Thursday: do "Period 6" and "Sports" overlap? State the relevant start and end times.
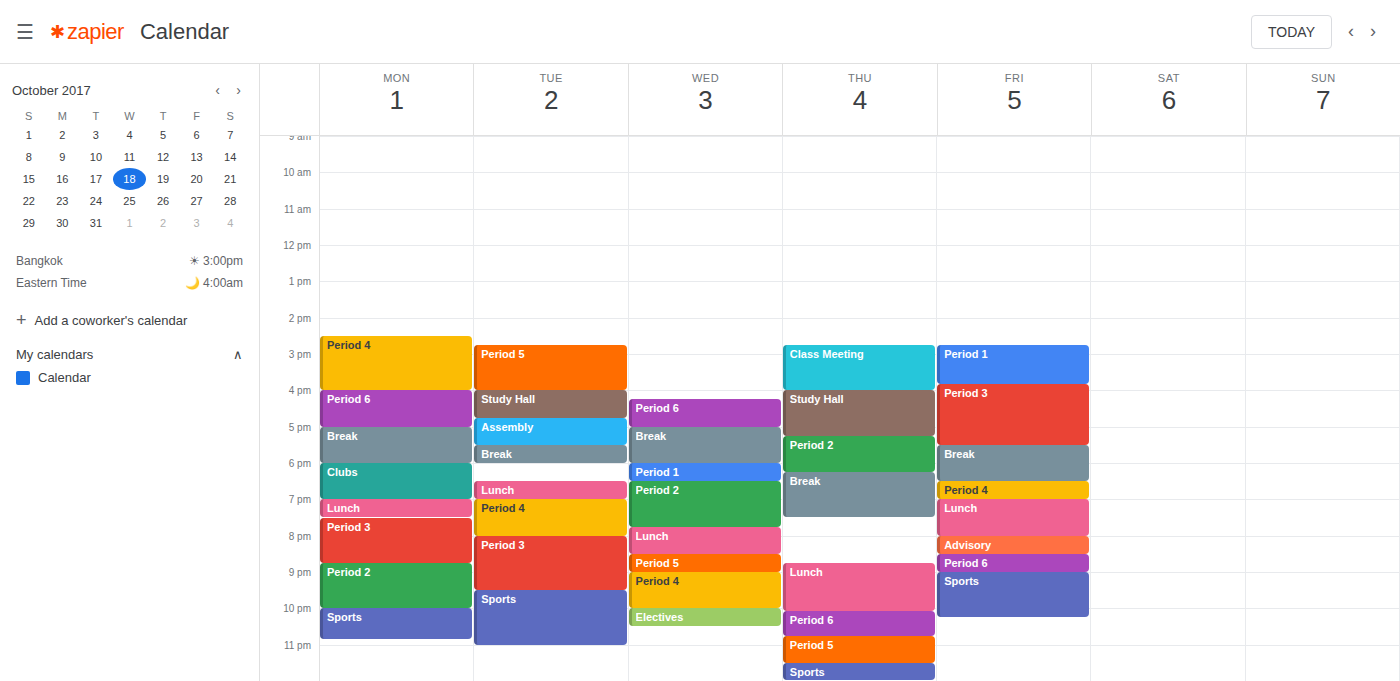
"Period 6" ends at 10:45 PM and "Sports" starts at 11:30 PM -- no overlap.